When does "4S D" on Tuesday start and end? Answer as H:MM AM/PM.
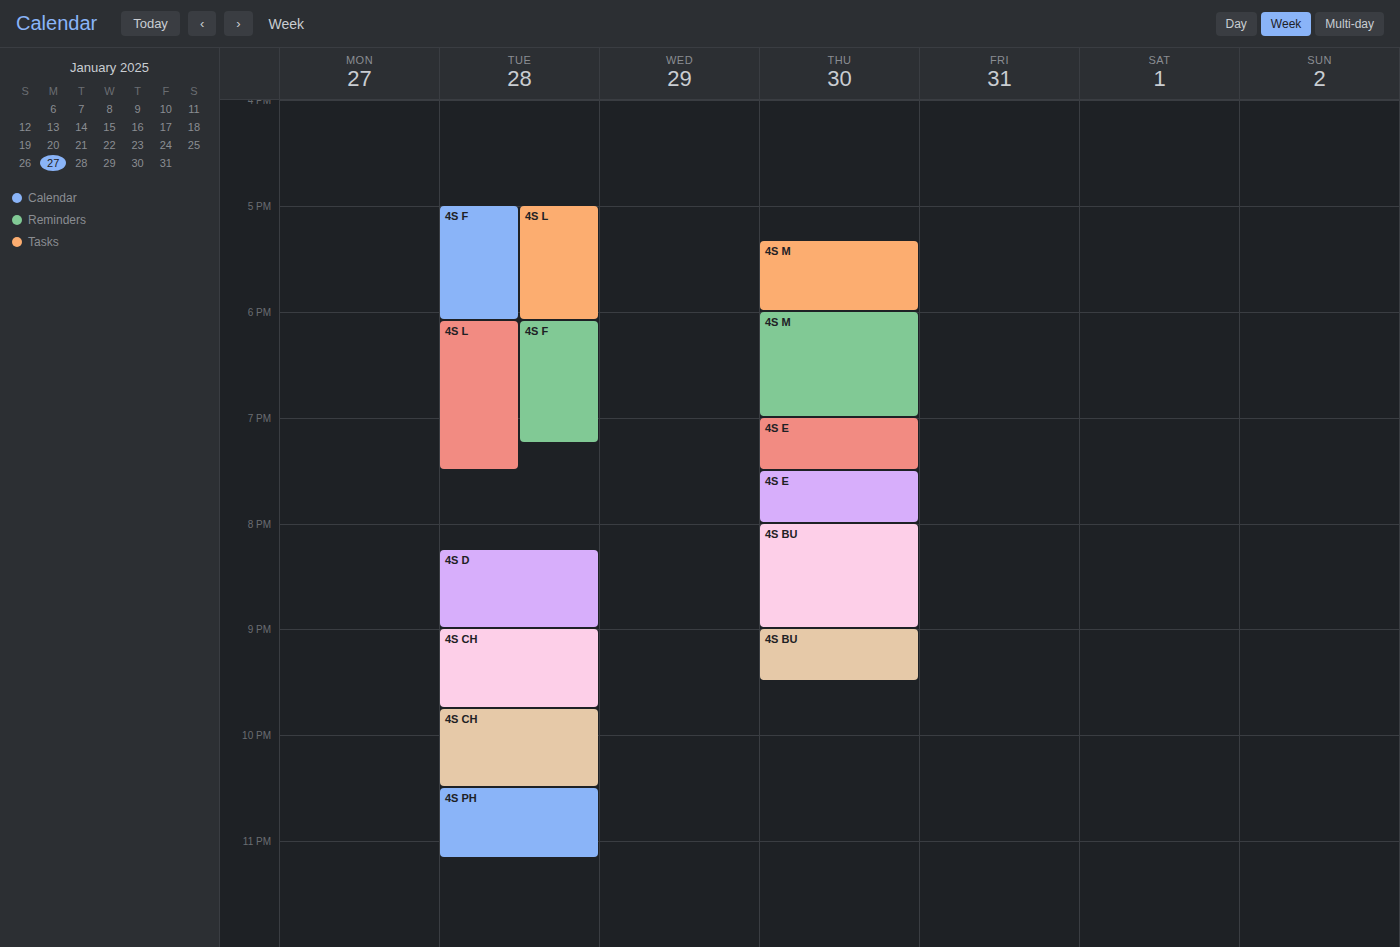
8:15 PM to 9:00 PM